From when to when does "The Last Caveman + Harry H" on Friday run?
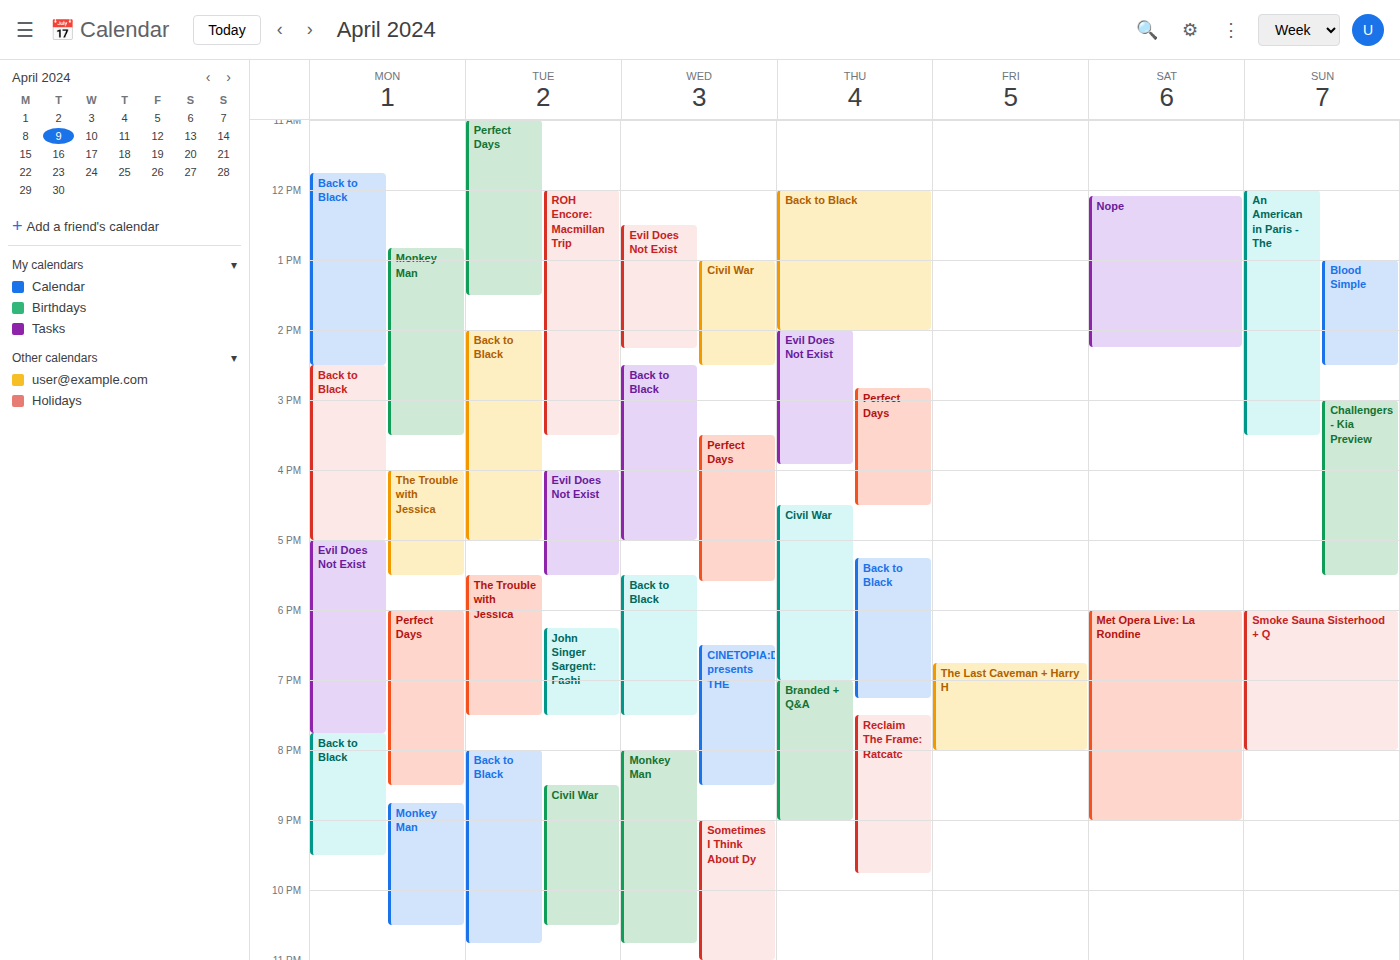
6:45 PM to 8:00 PM